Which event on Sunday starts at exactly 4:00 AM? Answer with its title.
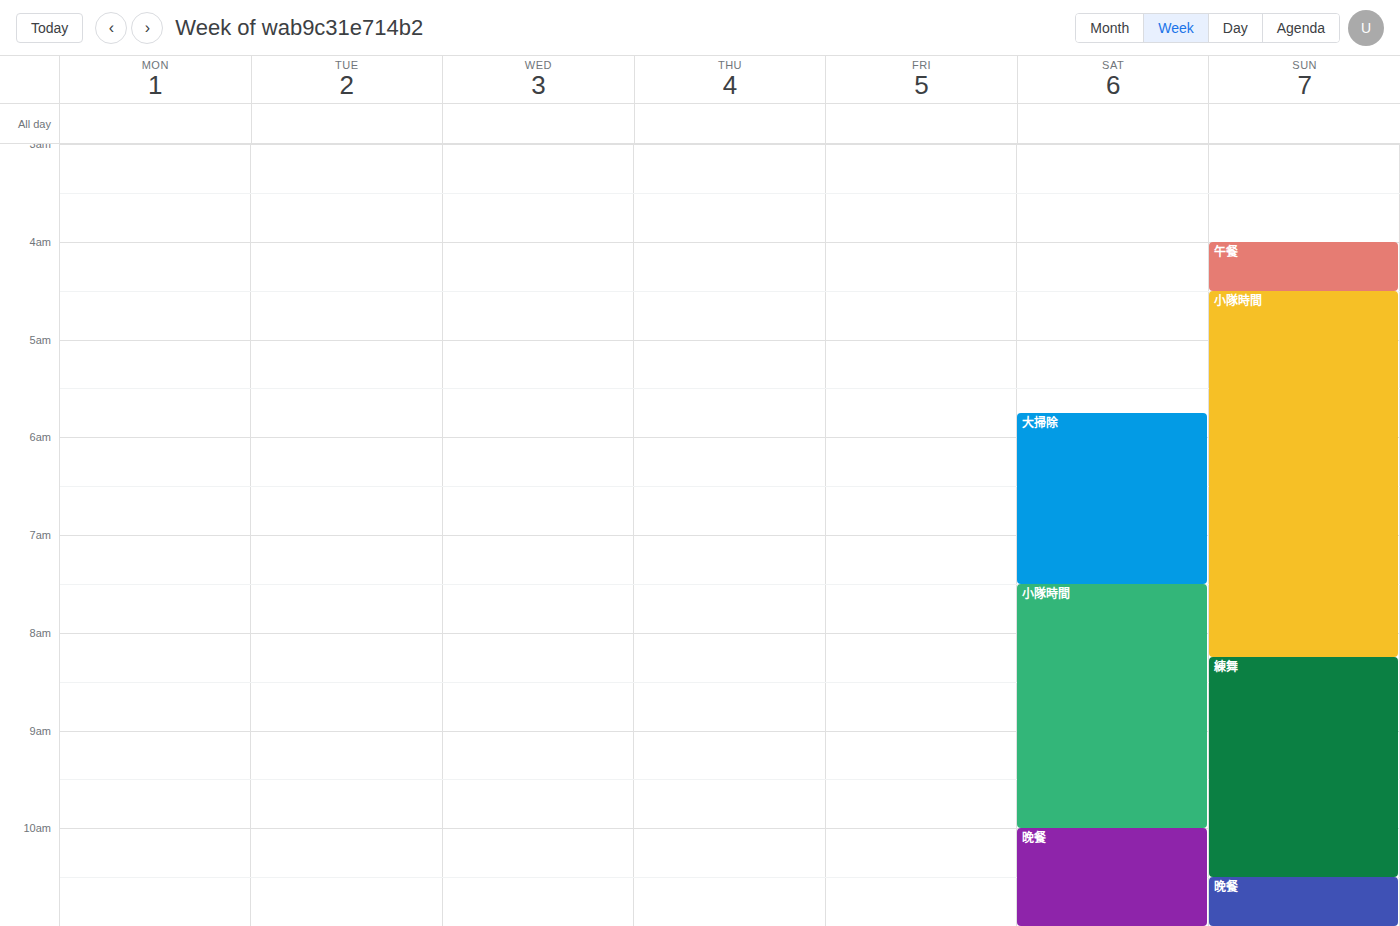
"午餐"